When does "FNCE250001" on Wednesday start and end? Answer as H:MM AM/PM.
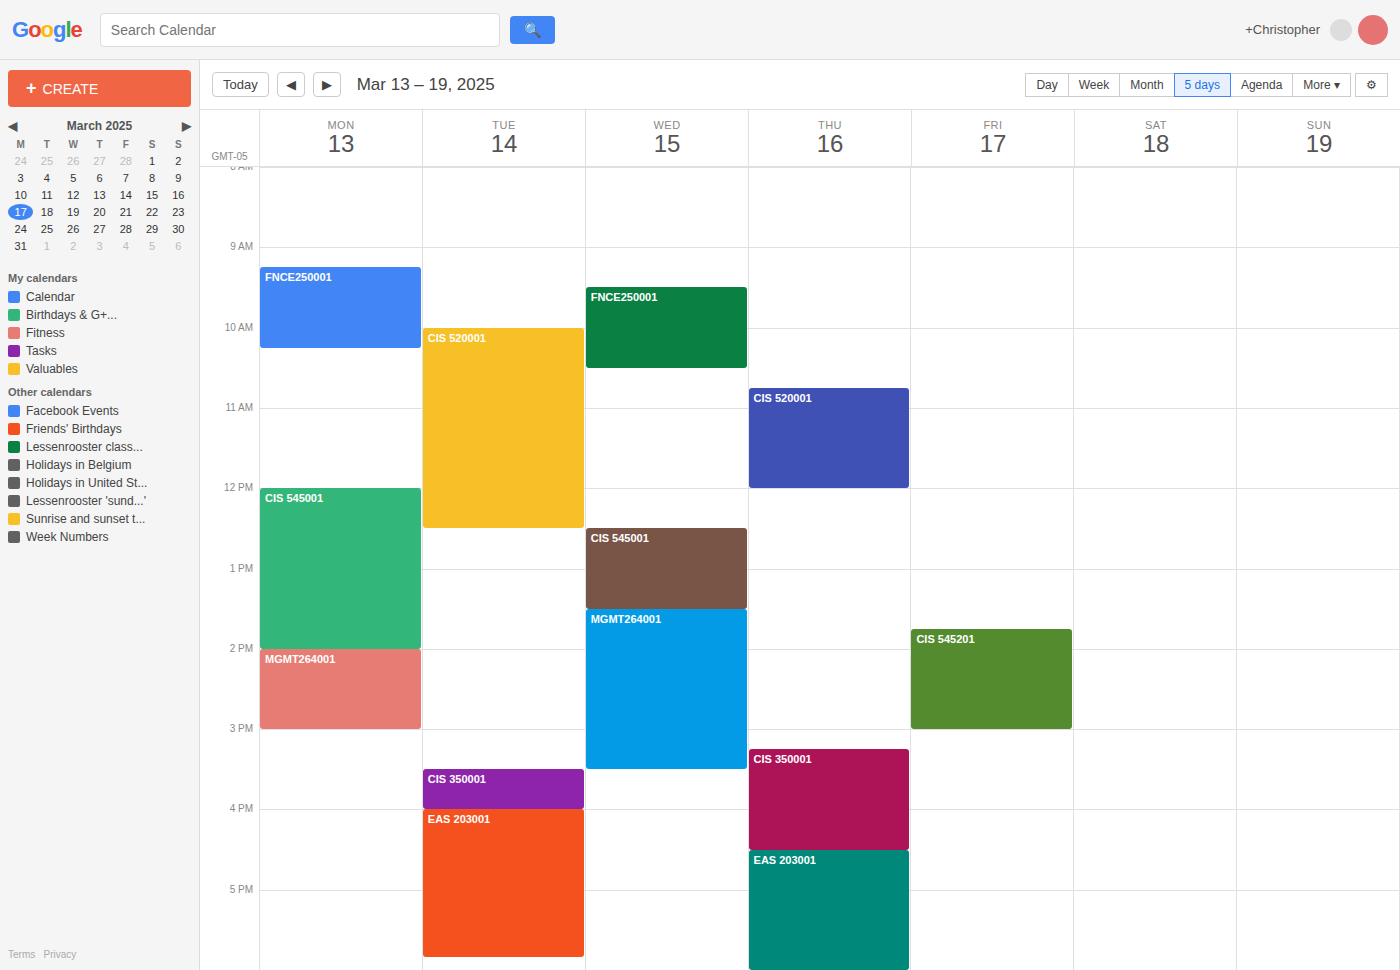
9:30 AM to 10:30 AM